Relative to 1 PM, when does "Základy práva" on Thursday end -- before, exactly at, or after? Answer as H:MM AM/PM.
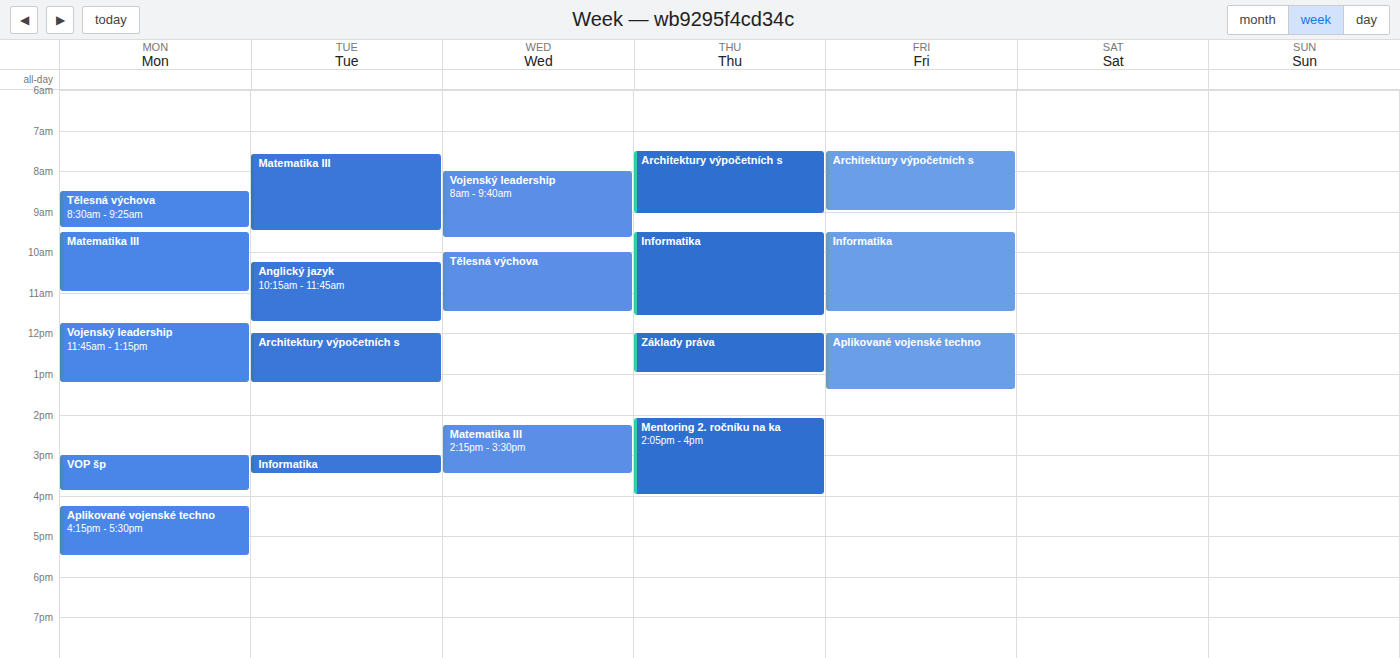
1:00 PM -- exactly at 1 PM, on the 1 PM line.